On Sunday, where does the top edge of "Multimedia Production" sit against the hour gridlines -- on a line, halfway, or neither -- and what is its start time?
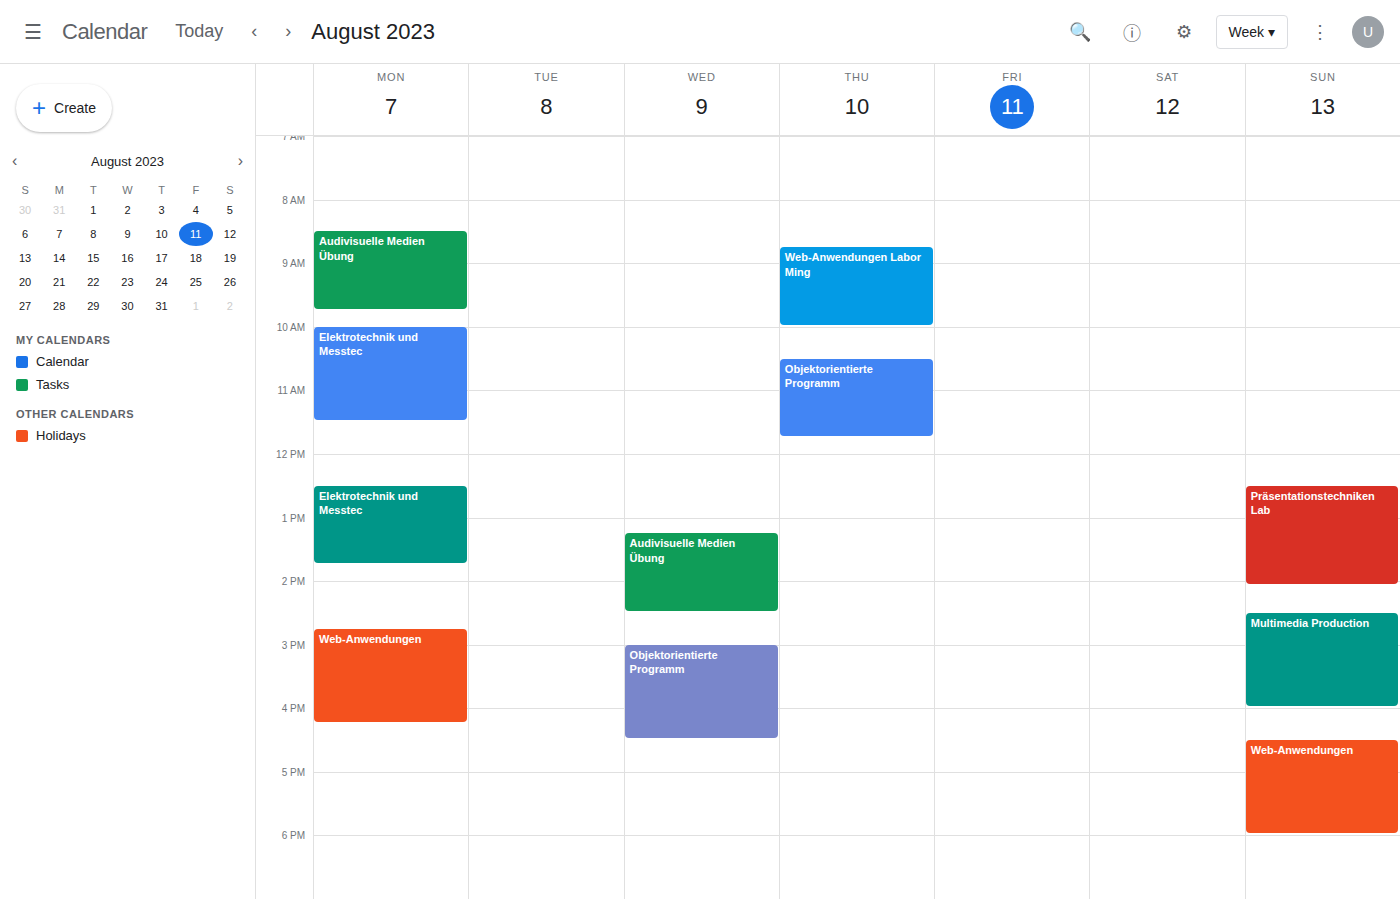
2:30 PM -- halfway between the 2 PM and 3 PM lines.